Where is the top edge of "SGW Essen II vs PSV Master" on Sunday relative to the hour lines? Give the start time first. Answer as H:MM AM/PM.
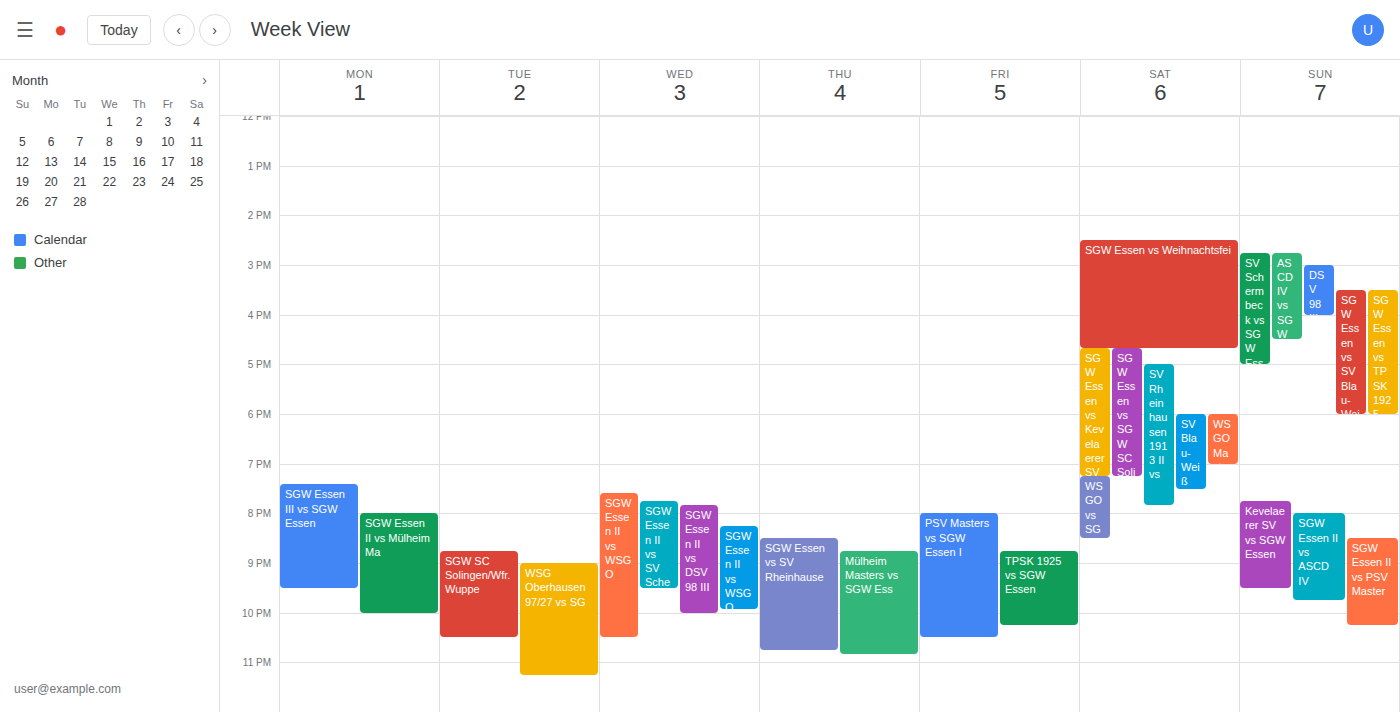
8:30 PM -- halfway between the 8 PM and 9 PM lines.